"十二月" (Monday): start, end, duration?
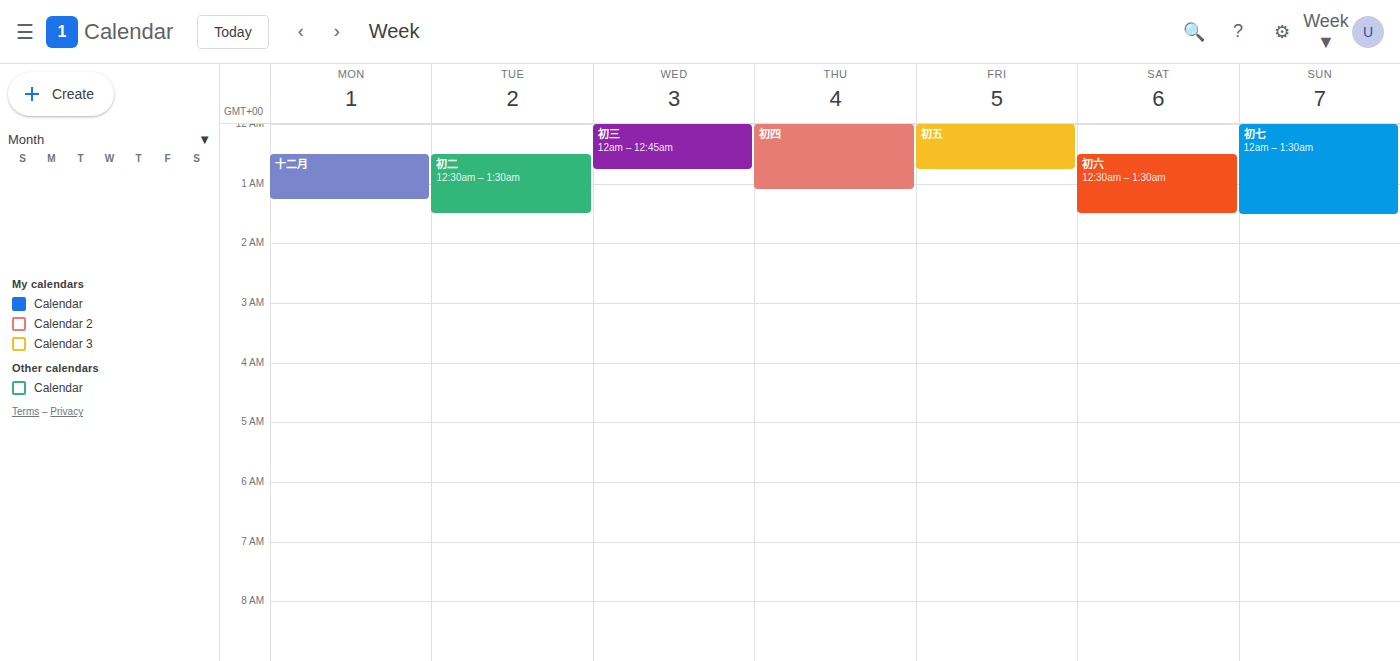
12:30 AM to 1:15 AM, 45 minutes